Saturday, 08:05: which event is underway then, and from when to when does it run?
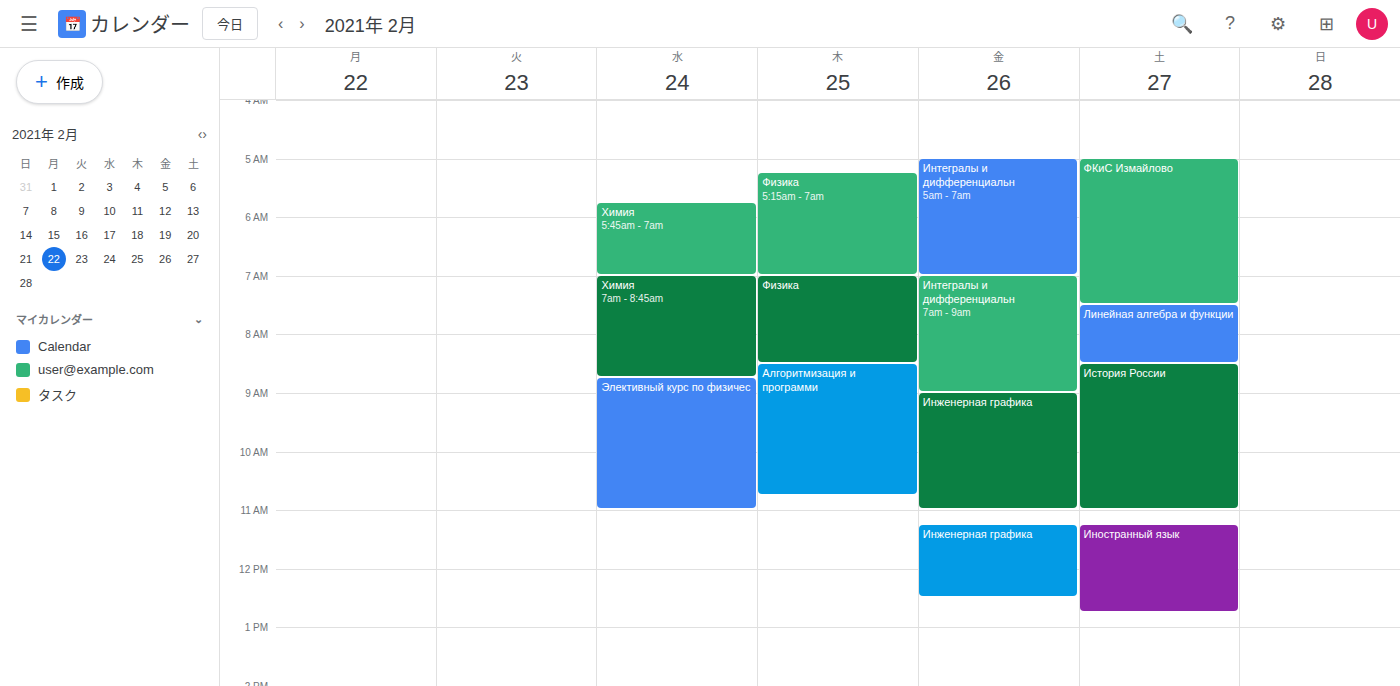
"Линейная алгебра и функции", 07:30 to 08:30